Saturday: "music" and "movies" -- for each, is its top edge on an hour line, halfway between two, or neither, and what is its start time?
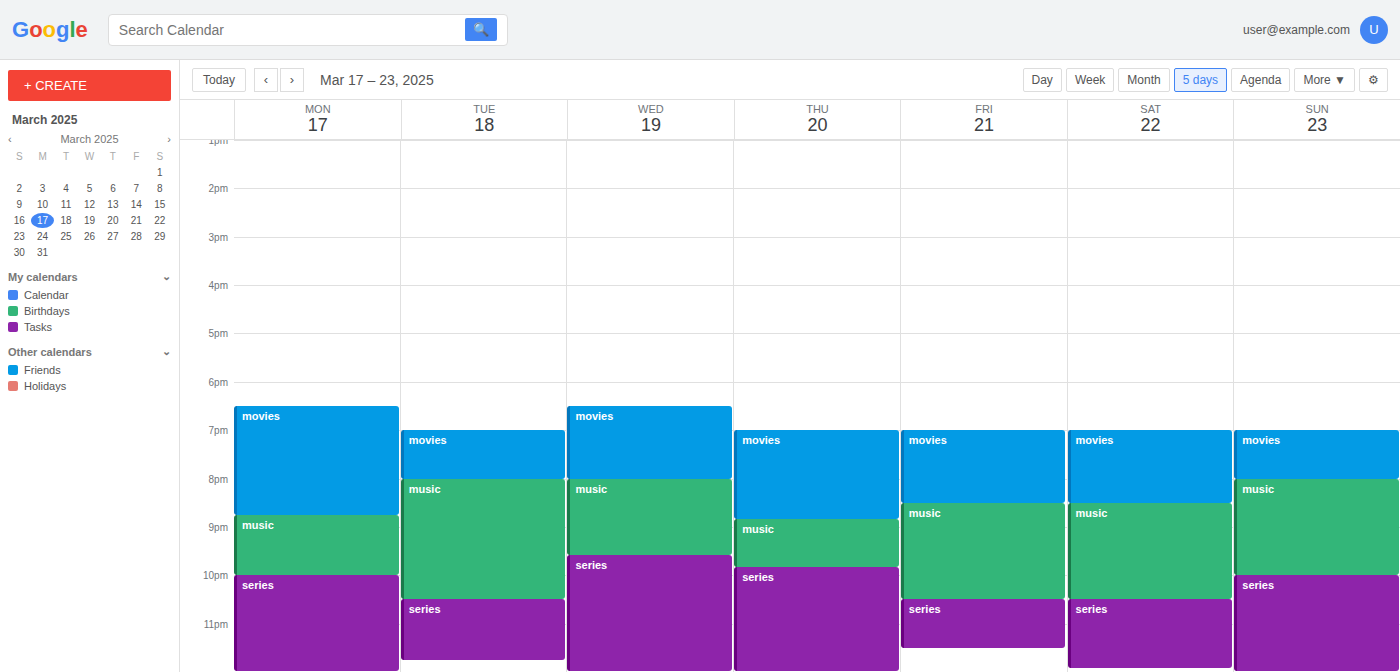
"music": 8:30 PM, halfway between the 8 PM and 9 PM lines. "movies": 7:00 PM, exactly on the 7 PM line.